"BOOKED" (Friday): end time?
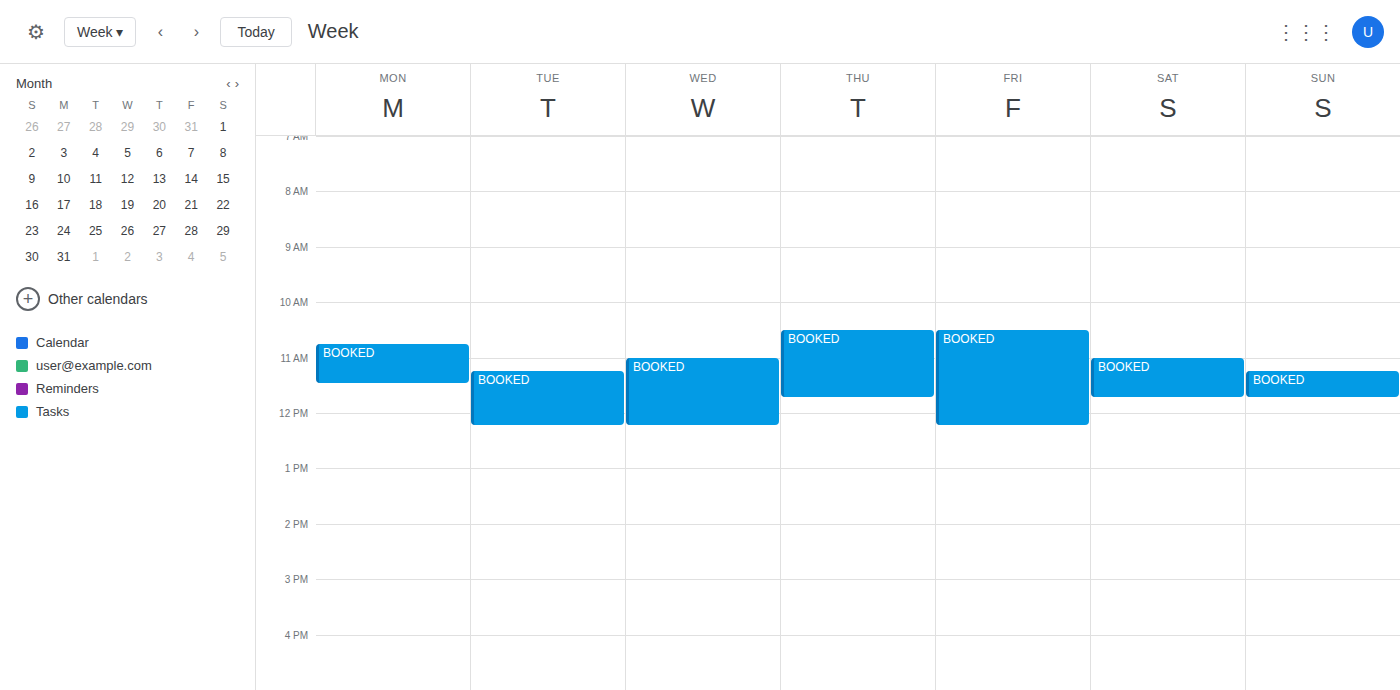
12:15 PM